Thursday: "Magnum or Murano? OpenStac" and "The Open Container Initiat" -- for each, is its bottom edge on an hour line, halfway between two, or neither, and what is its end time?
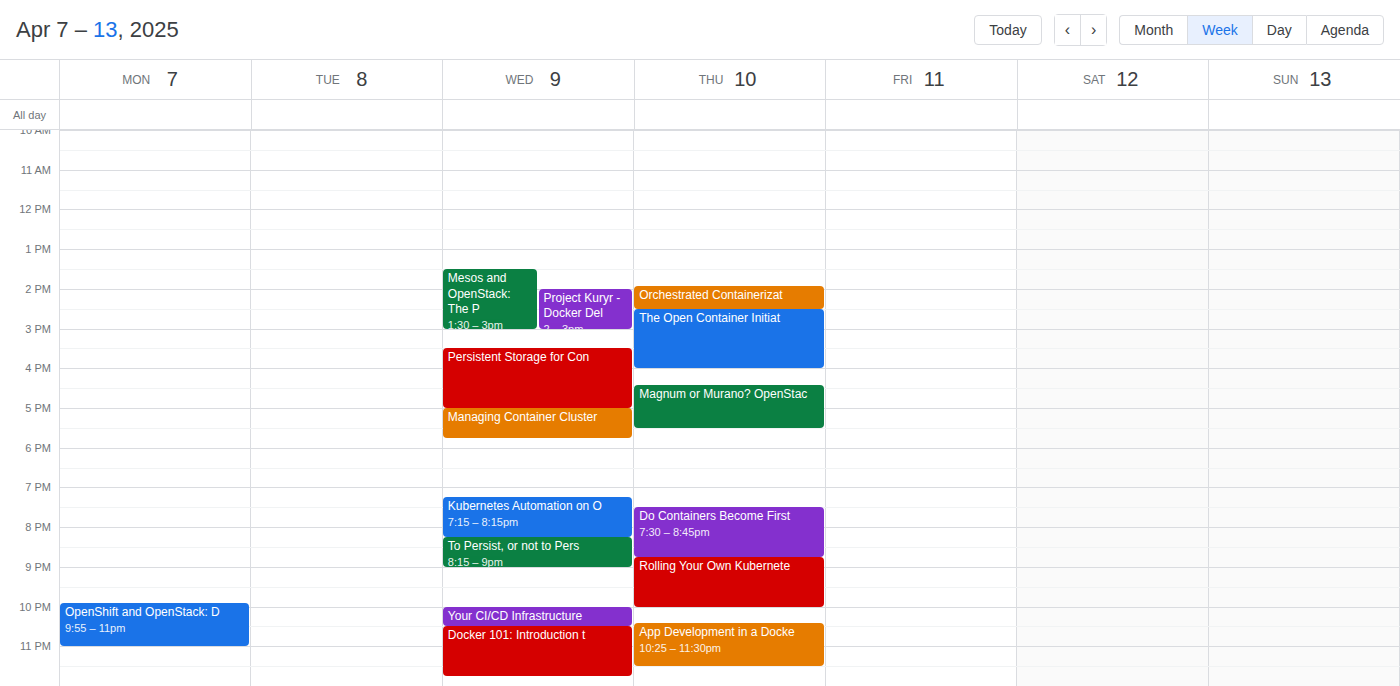
"Magnum or Murano? OpenStac": 5:30 PM, halfway between the 5 PM and 6 PM lines. "The Open Container Initiat": 4:00 PM, exactly on the 4 PM line.